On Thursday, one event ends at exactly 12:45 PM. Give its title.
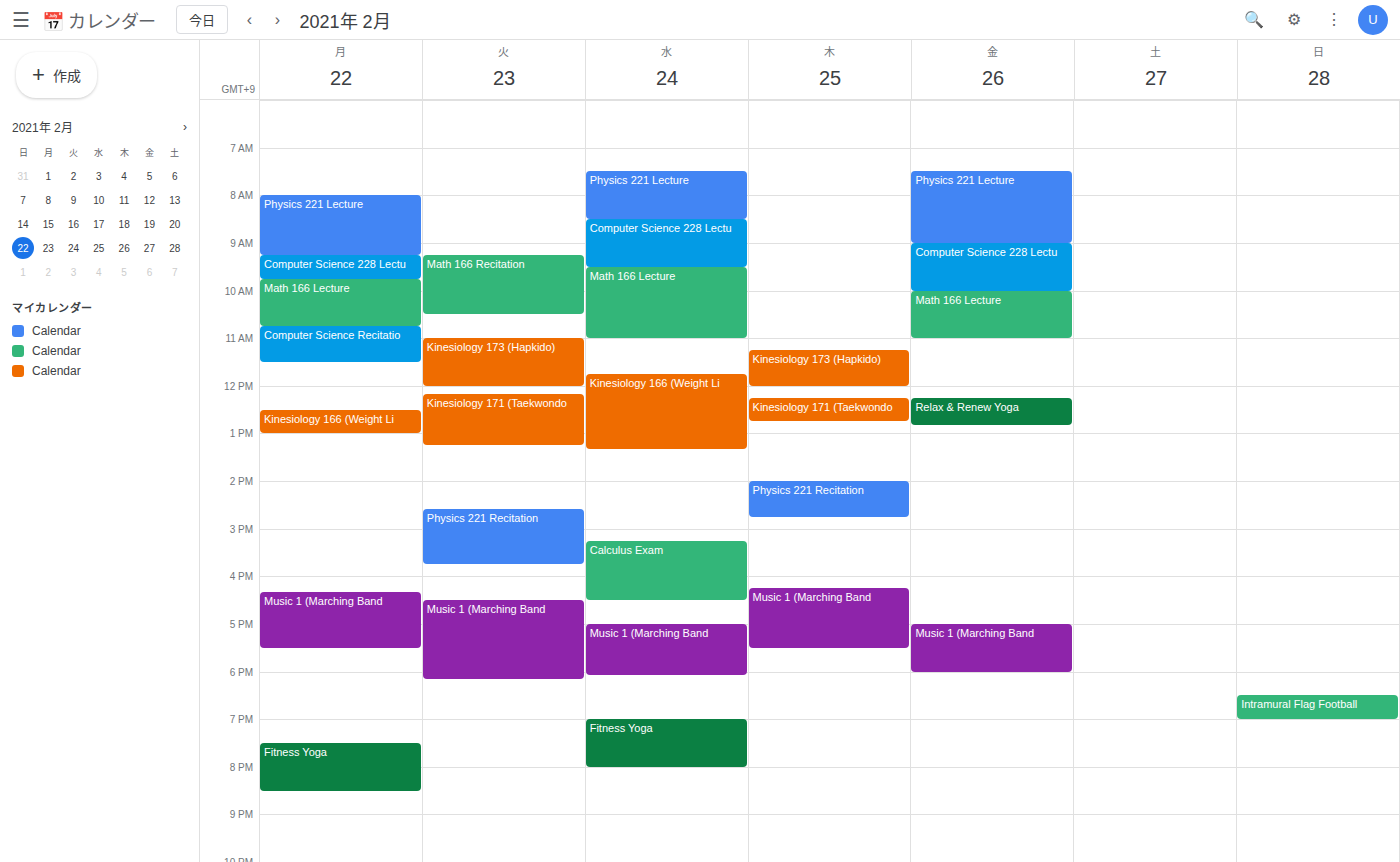
"Kinesiology 171 (Taekwondo"